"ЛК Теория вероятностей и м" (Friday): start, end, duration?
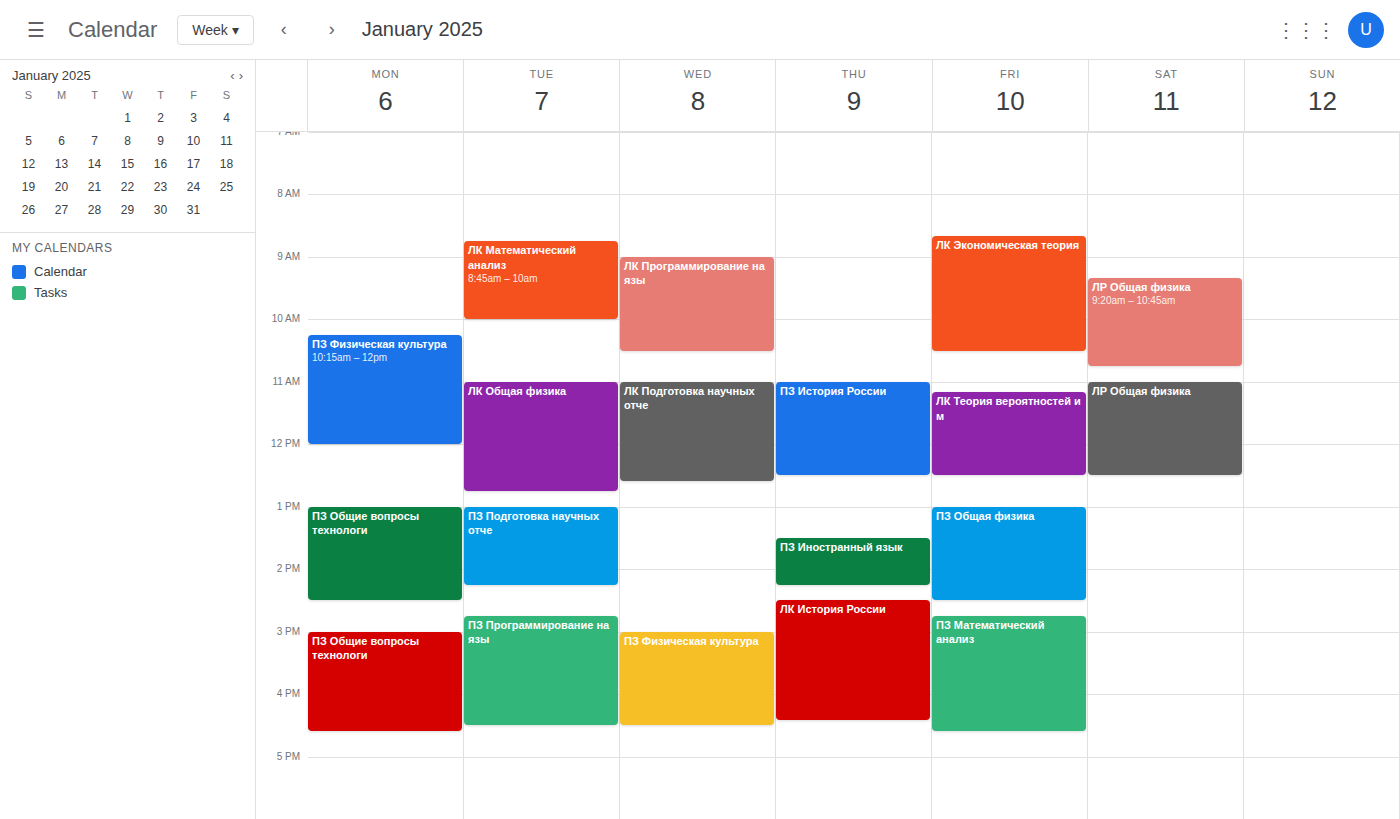
11:10 AM to 12:30 PM, 1 hour 20 minutes